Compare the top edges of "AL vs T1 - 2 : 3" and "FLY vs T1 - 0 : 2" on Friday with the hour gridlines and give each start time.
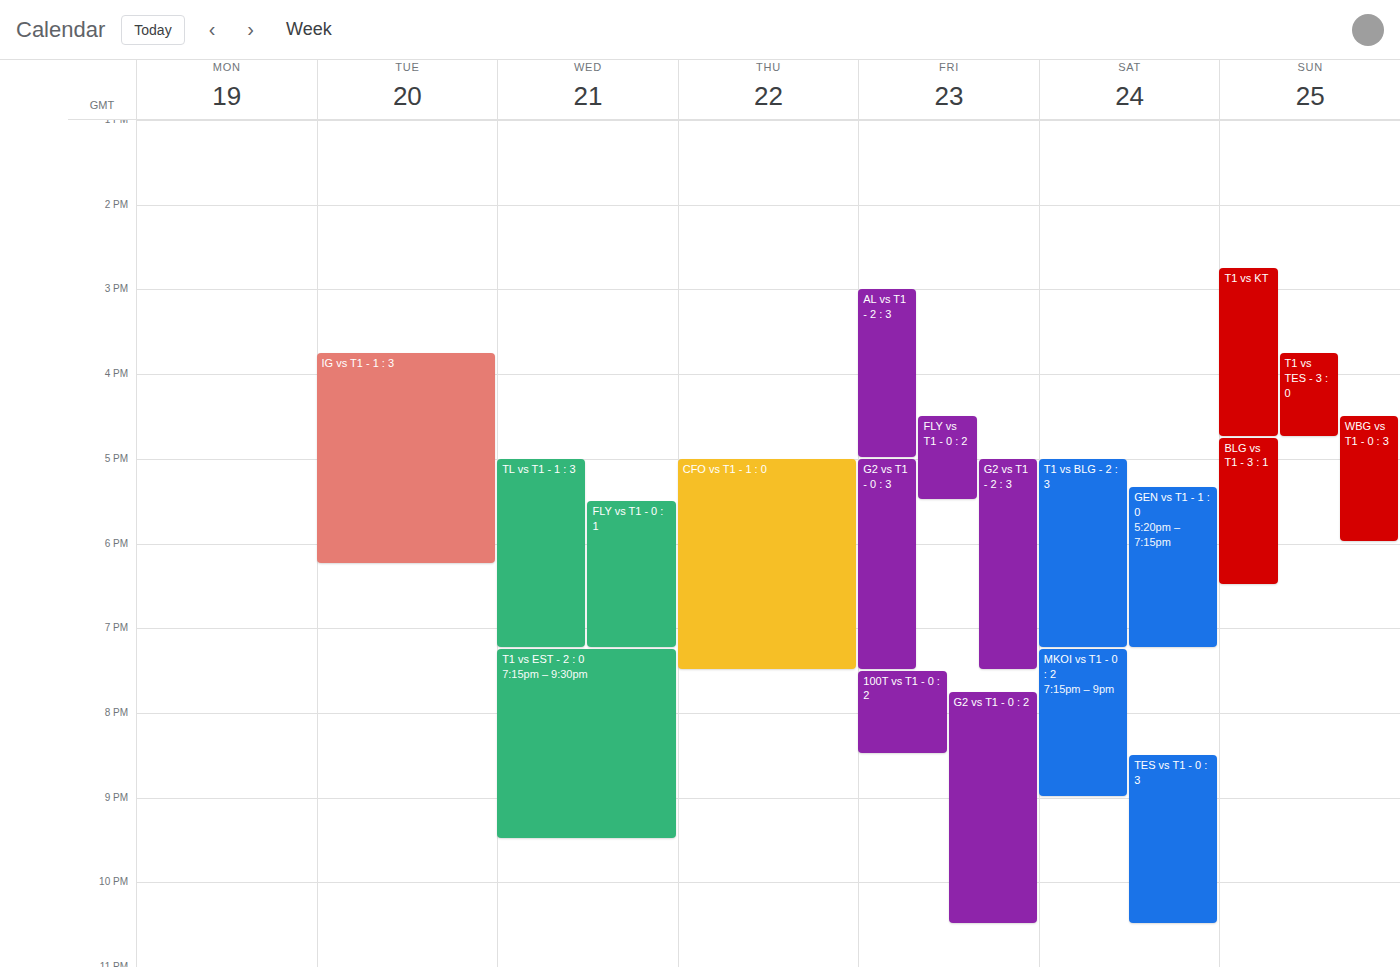
"AL vs T1 - 2 : 3": 3:00 PM, exactly on the 3 PM line. "FLY vs T1 - 0 : 2": 4:30 PM, halfway between the 4 PM and 5 PM lines.